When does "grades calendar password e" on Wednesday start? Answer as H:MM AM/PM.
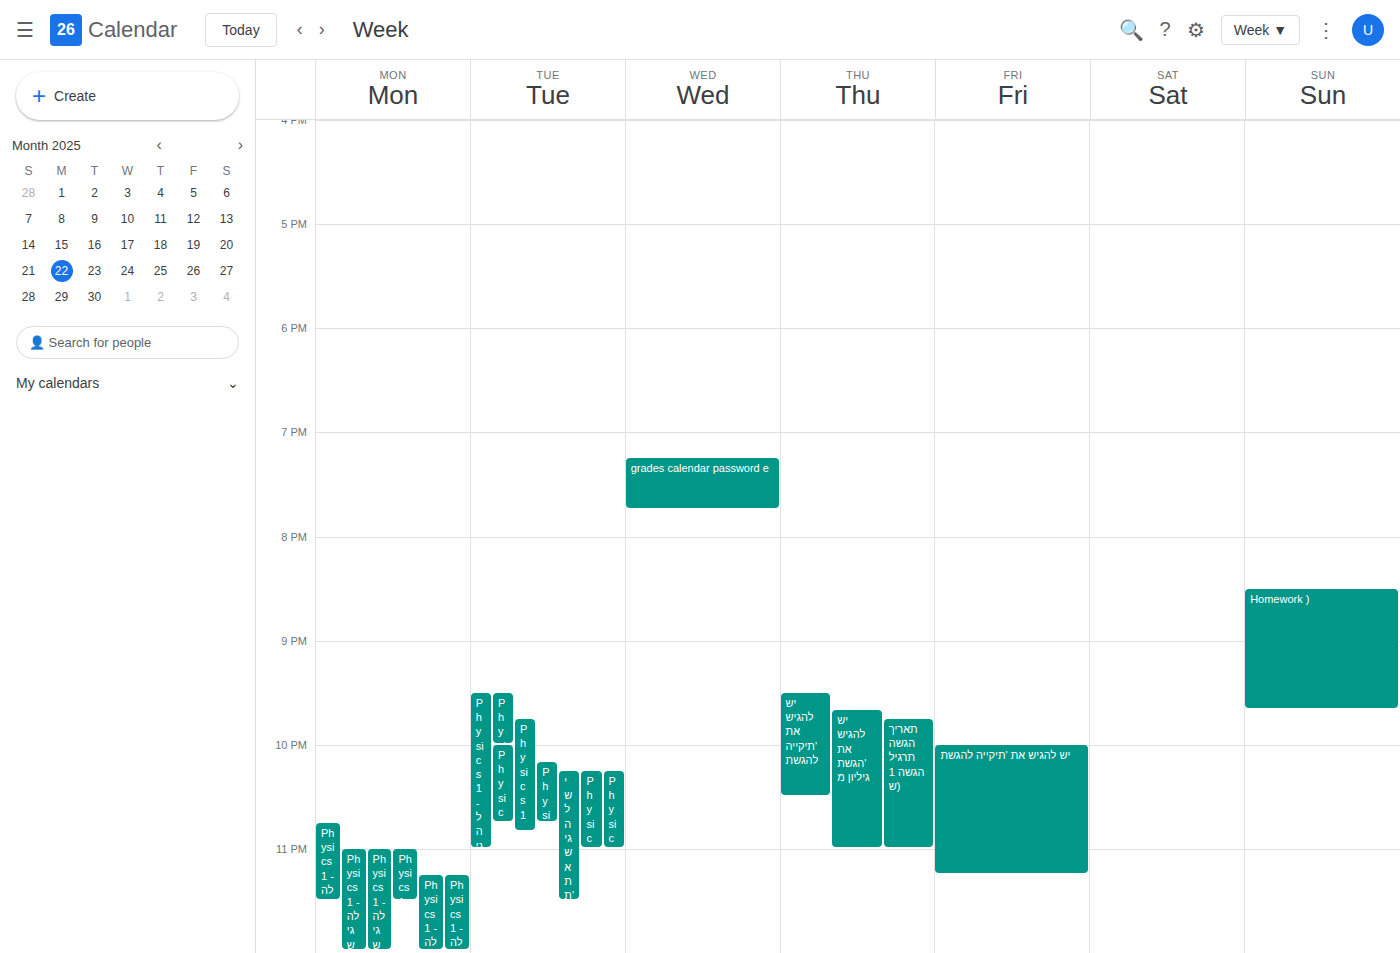
7:15 PM